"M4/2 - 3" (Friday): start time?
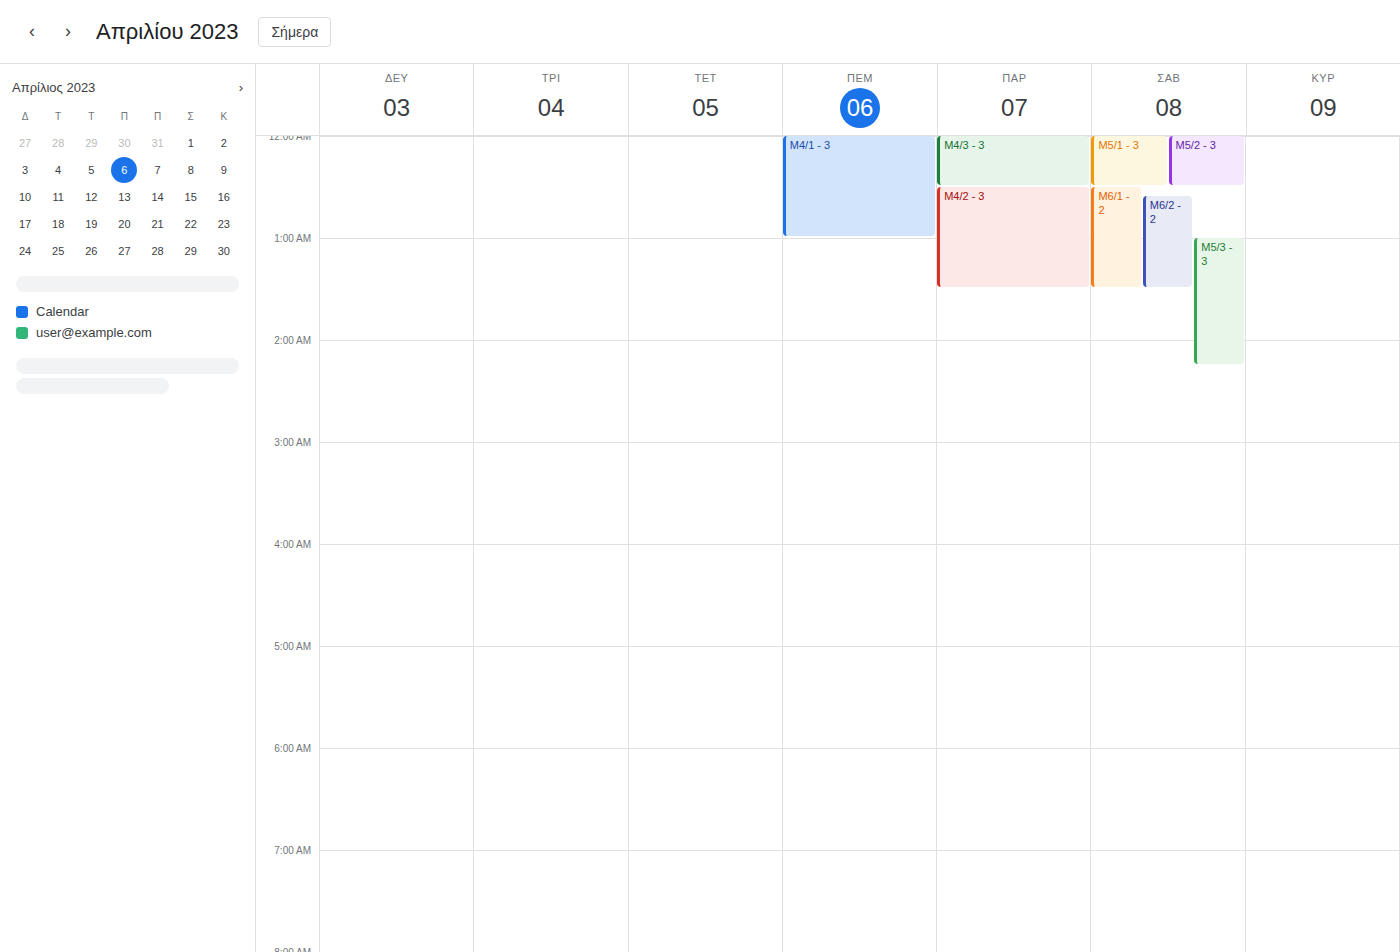
12:30 AM